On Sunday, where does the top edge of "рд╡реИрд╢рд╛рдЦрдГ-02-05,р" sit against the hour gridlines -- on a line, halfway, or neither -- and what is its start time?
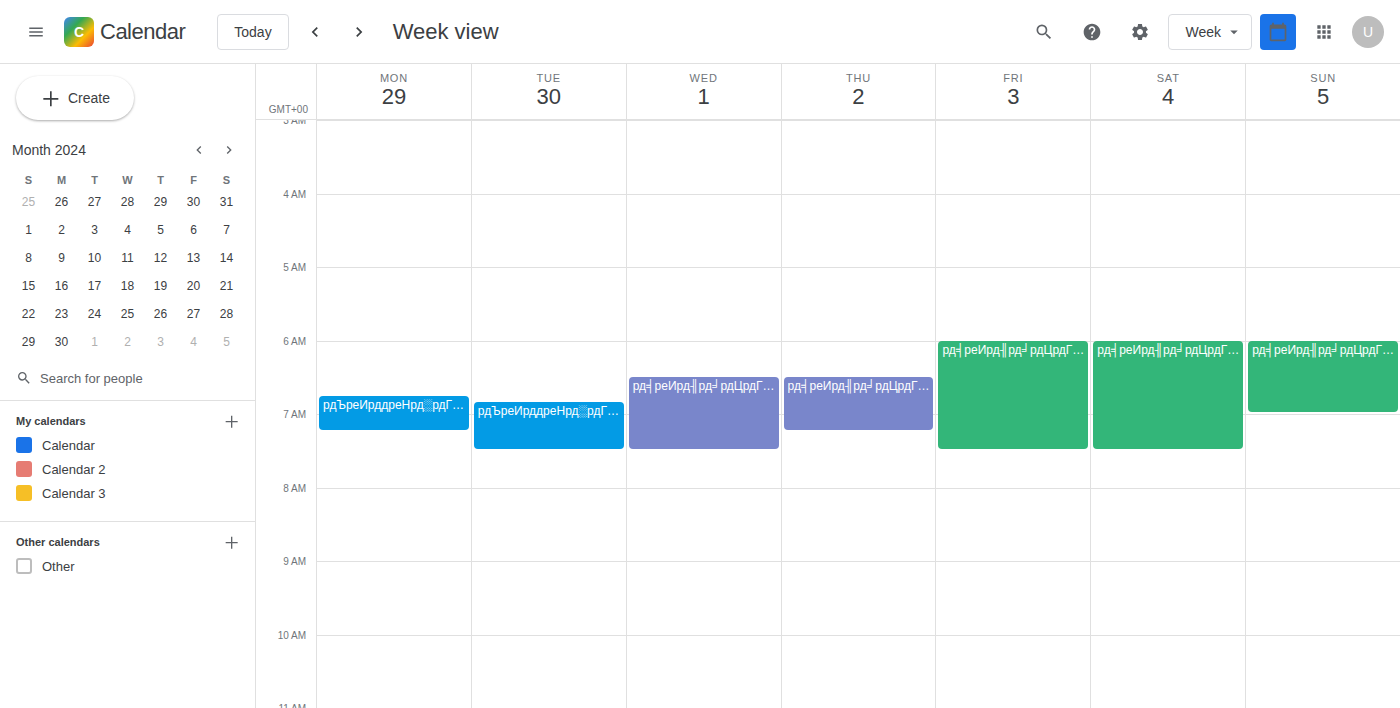
6:00 AM -- exactly on the 6 AM line.